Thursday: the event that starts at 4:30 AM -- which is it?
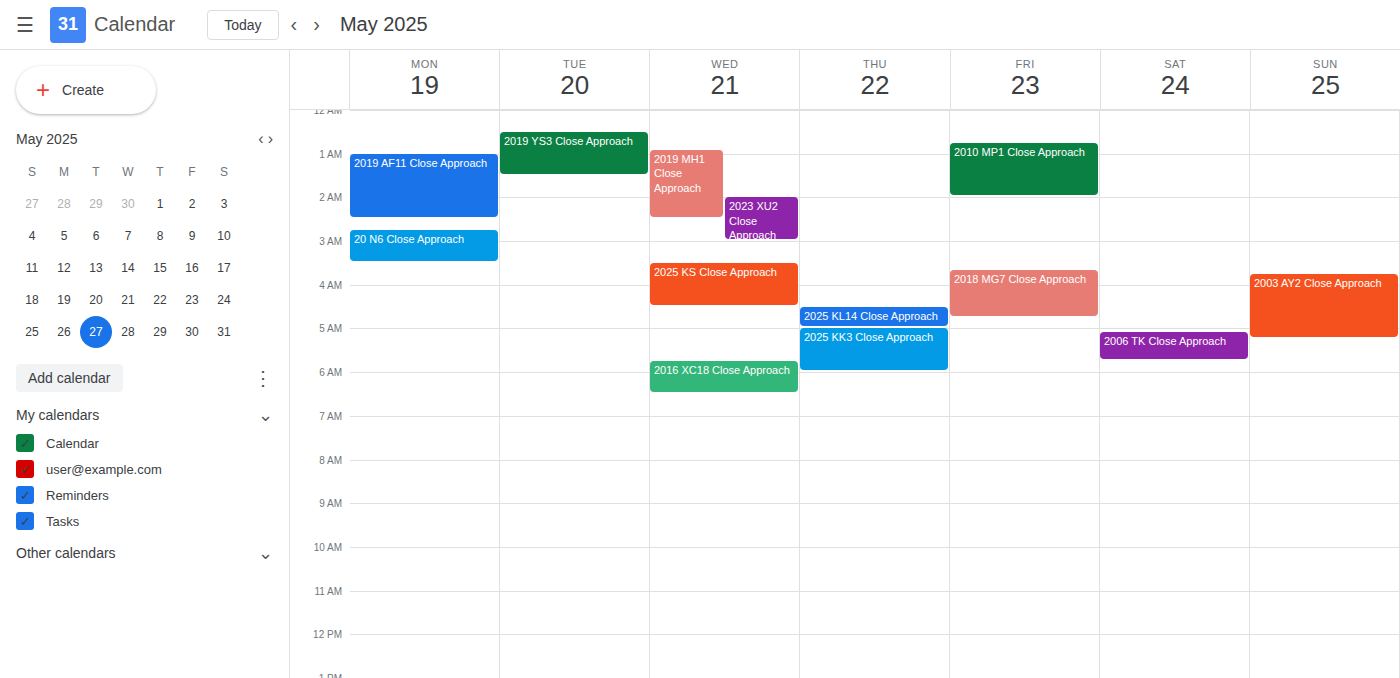
"2025 KL14 Close Approach"